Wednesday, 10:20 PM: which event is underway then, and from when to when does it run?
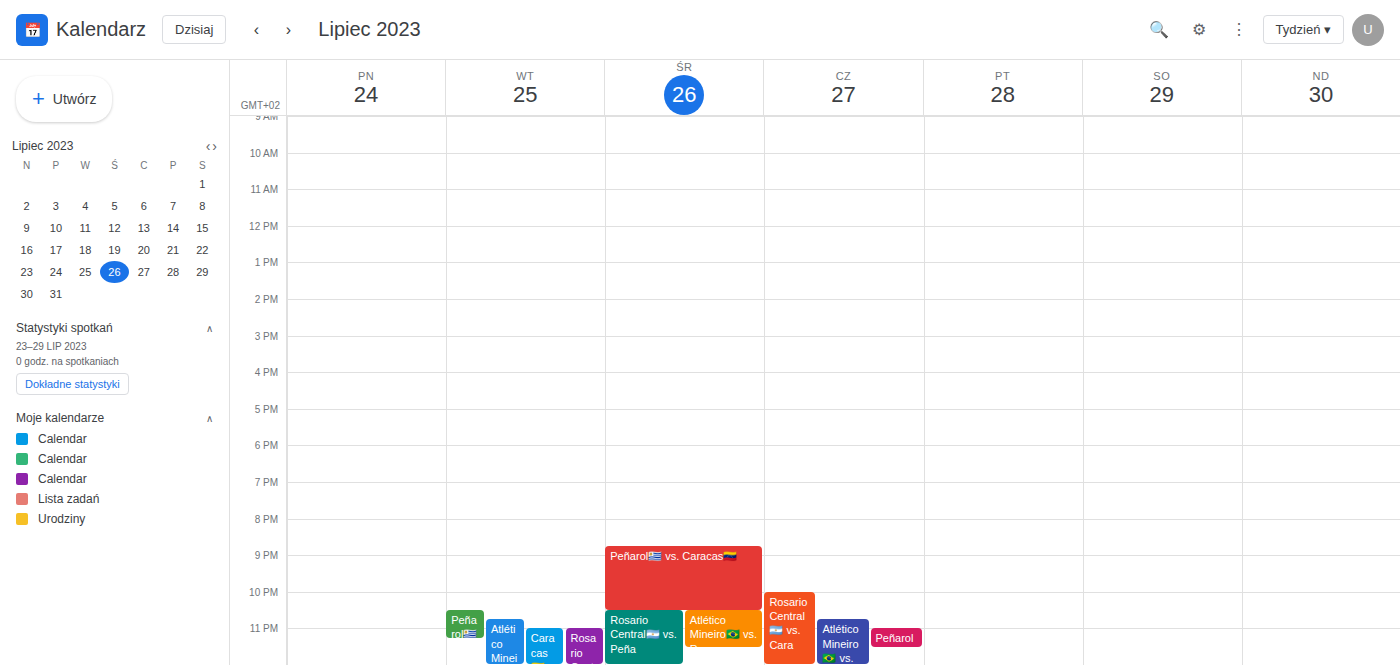
"Peñarol🇺🇾 vs. Caracas🇻🇪", 8:45 PM to 10:30 PM